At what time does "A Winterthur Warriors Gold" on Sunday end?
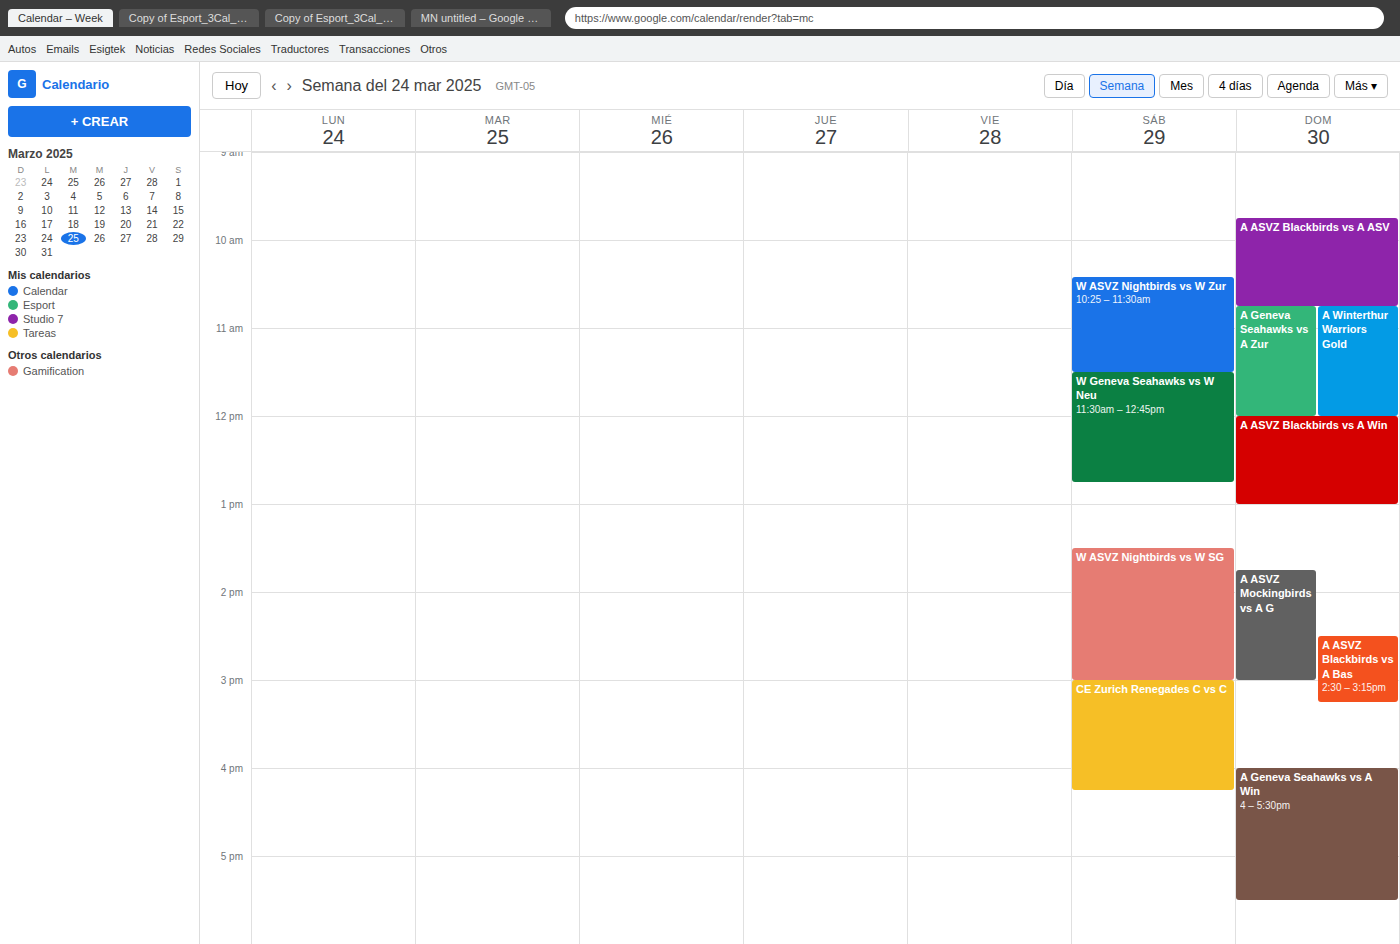
12:00 PM